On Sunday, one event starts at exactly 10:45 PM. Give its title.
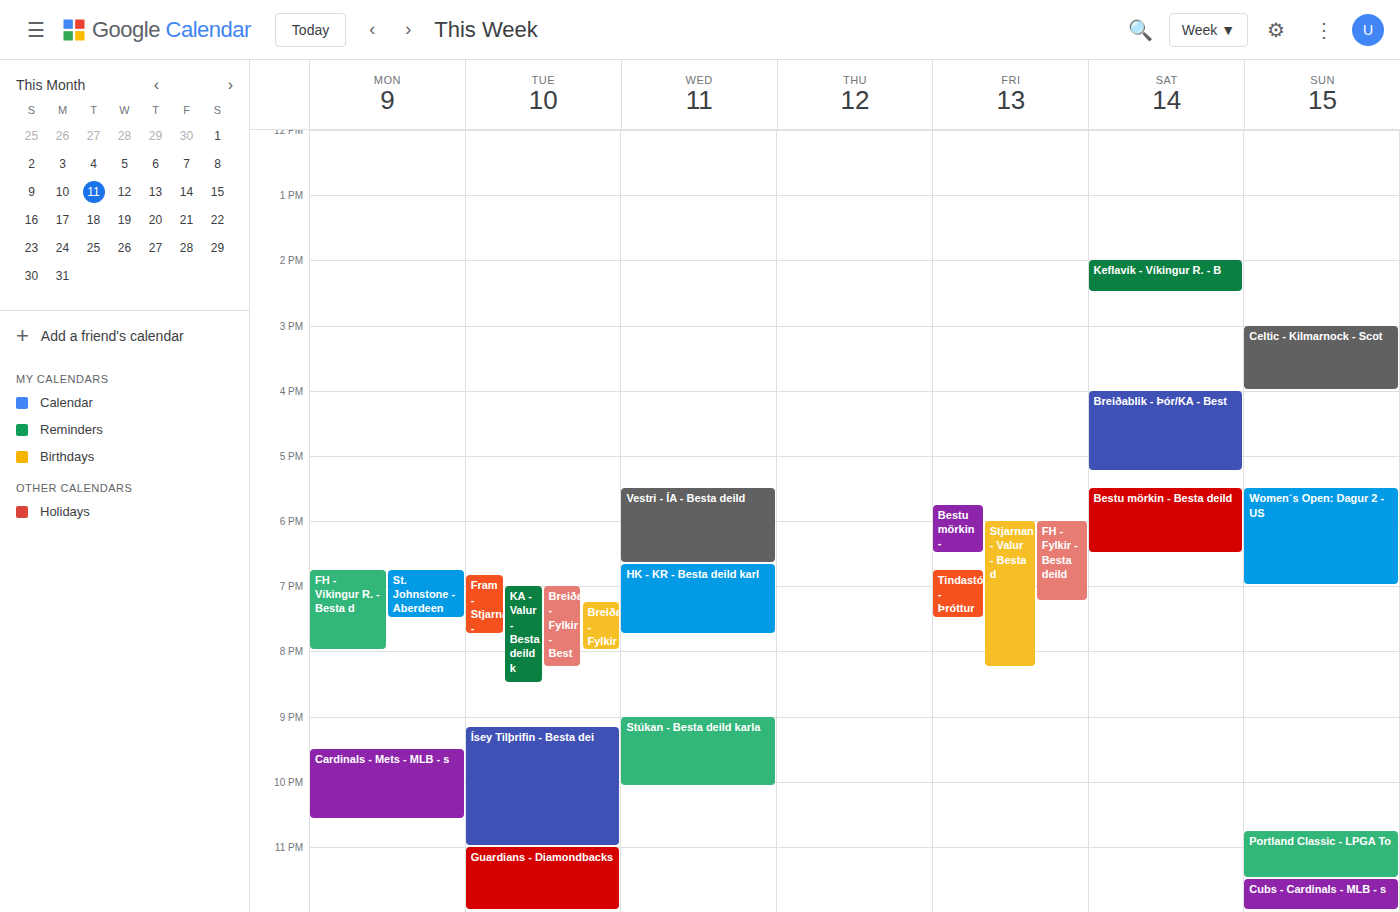
"Portland Classic - LPGA To"